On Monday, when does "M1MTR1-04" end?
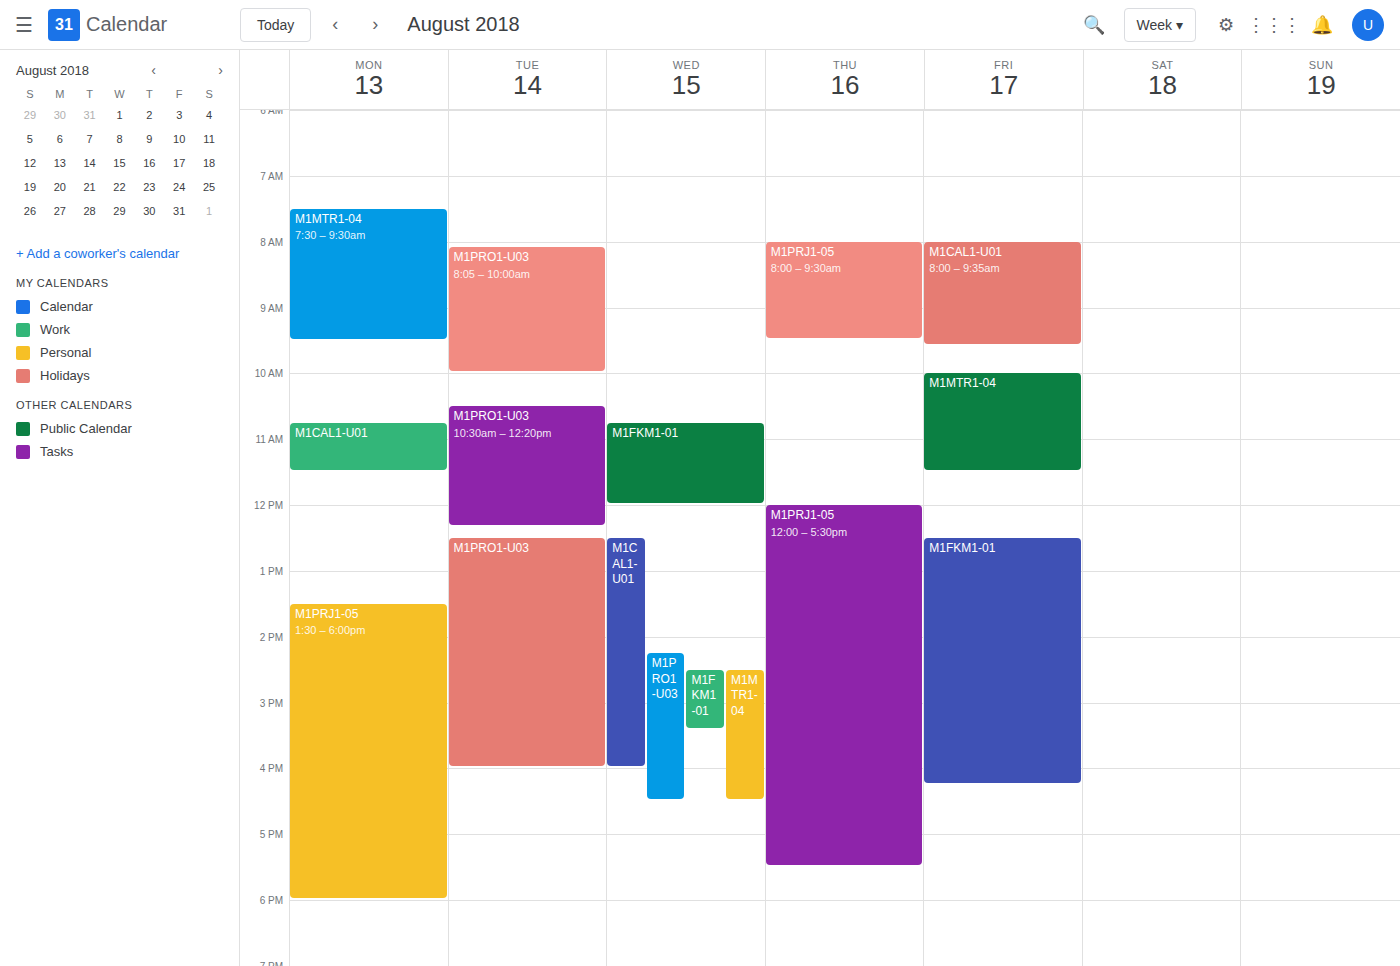
9:30 AM